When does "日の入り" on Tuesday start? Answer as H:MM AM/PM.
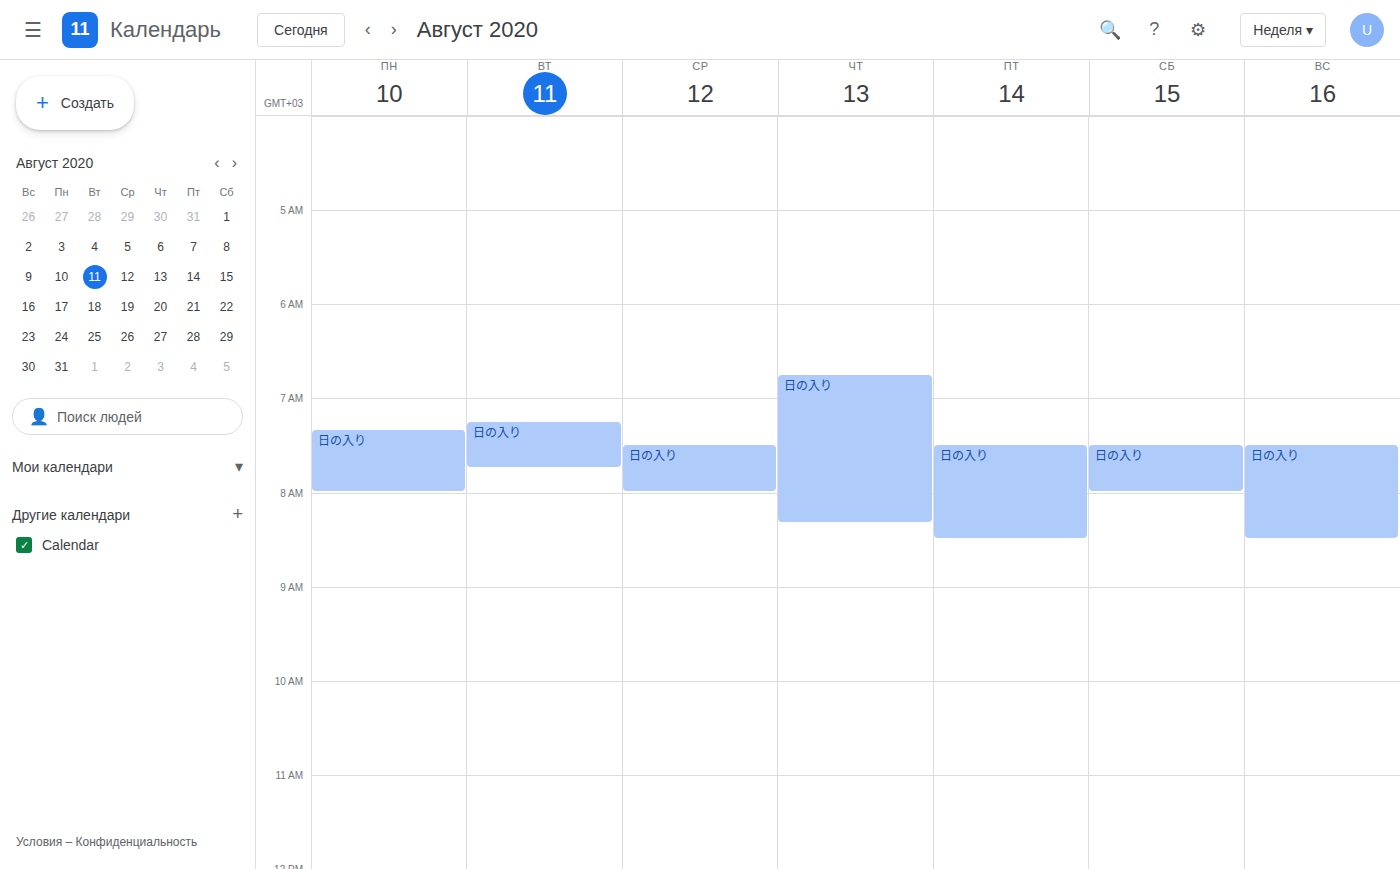
7:15 AM